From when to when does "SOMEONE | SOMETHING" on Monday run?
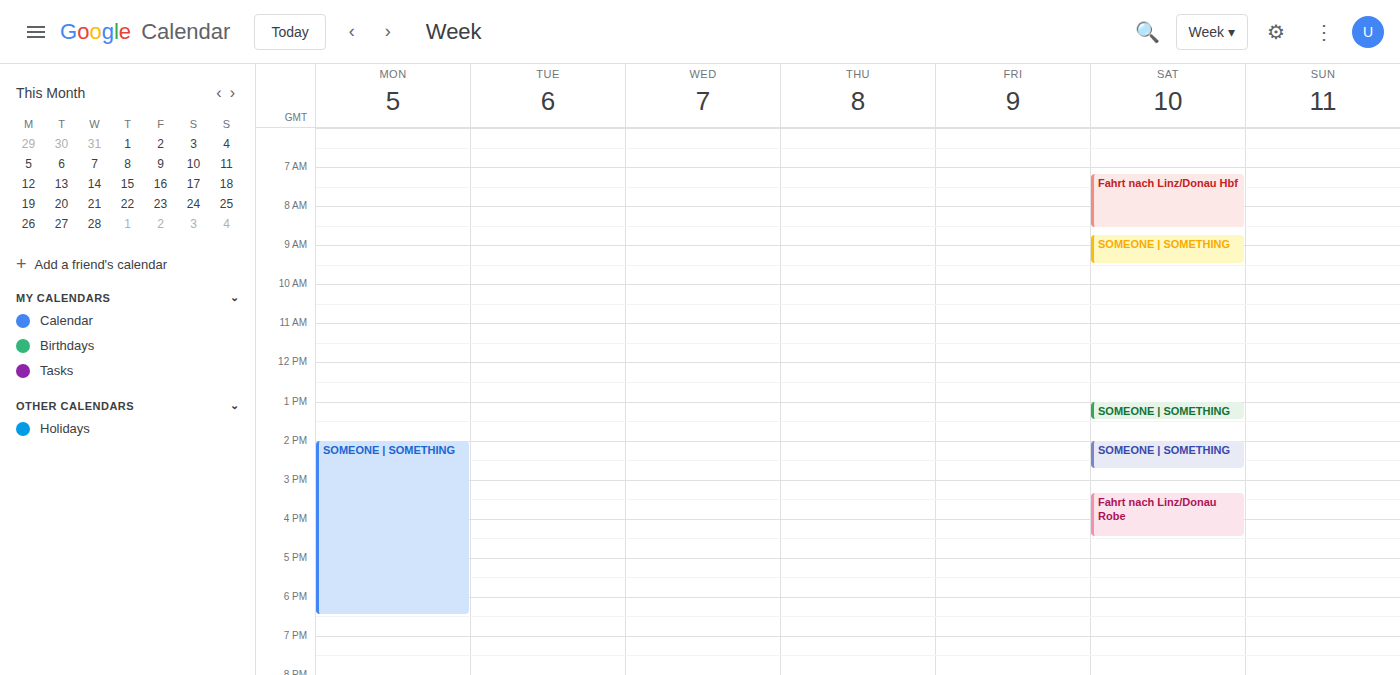
2:00 PM to 6:30 PM